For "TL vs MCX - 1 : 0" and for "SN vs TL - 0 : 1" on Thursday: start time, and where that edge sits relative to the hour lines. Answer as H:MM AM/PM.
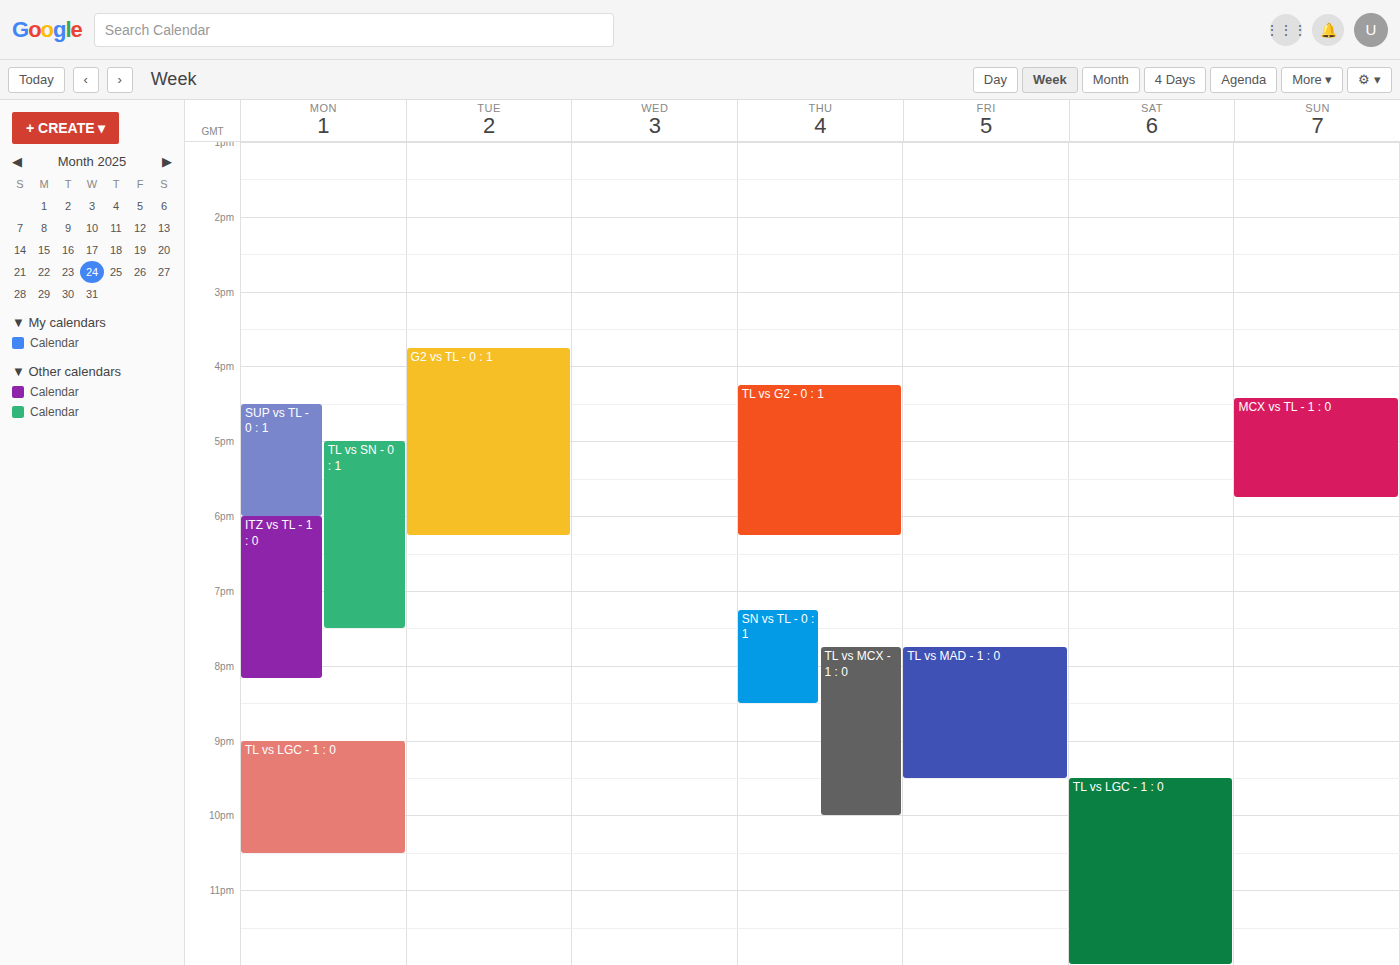
"TL vs MCX - 1 : 0": 7:45 PM, neither: three quarters of the way from the 7 PM line to the 8 PM line. "SN vs TL - 0 : 1": 7:15 PM, neither: a quarter of the way from the 7 PM line to the 8 PM line.